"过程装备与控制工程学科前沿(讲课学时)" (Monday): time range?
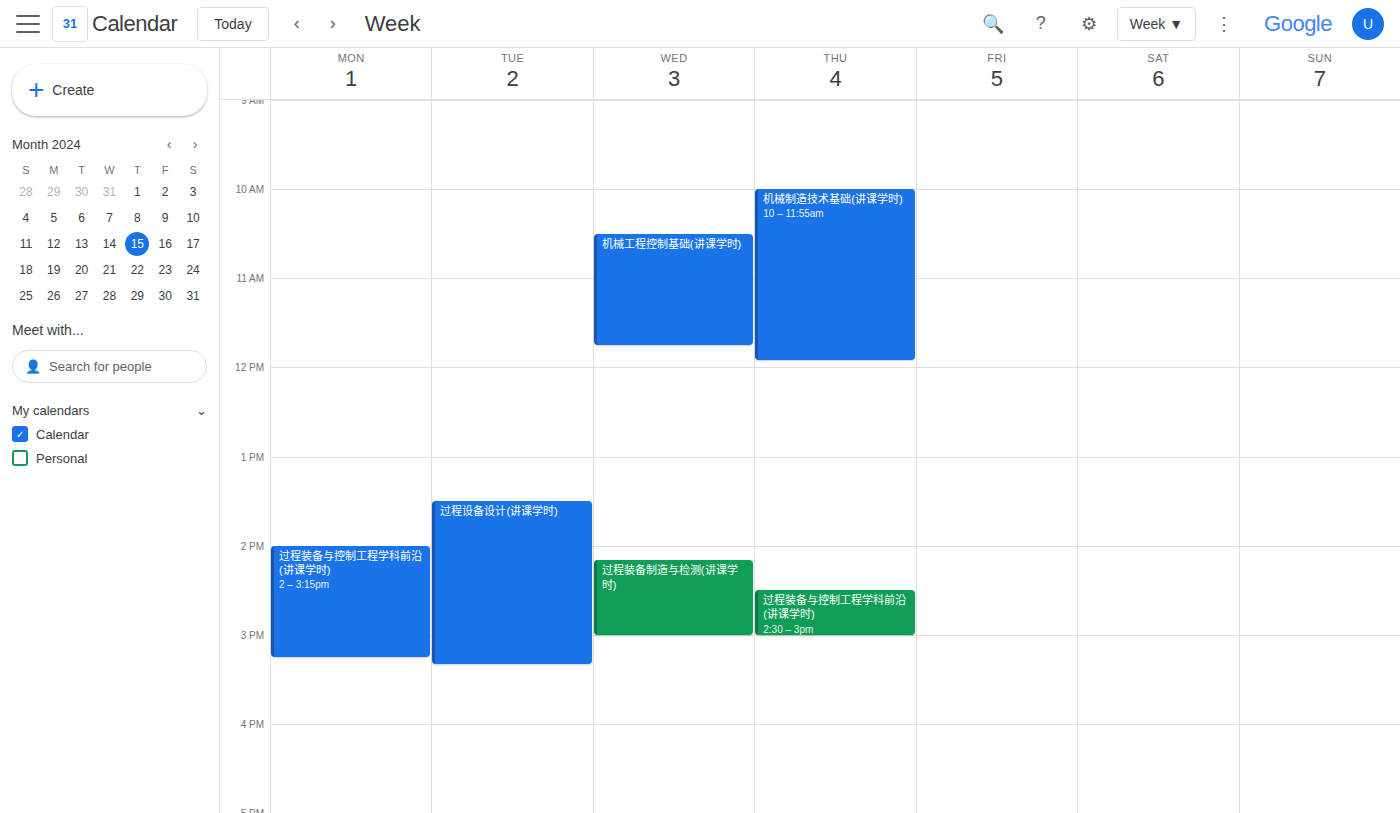
2:00 PM to 3:15 PM